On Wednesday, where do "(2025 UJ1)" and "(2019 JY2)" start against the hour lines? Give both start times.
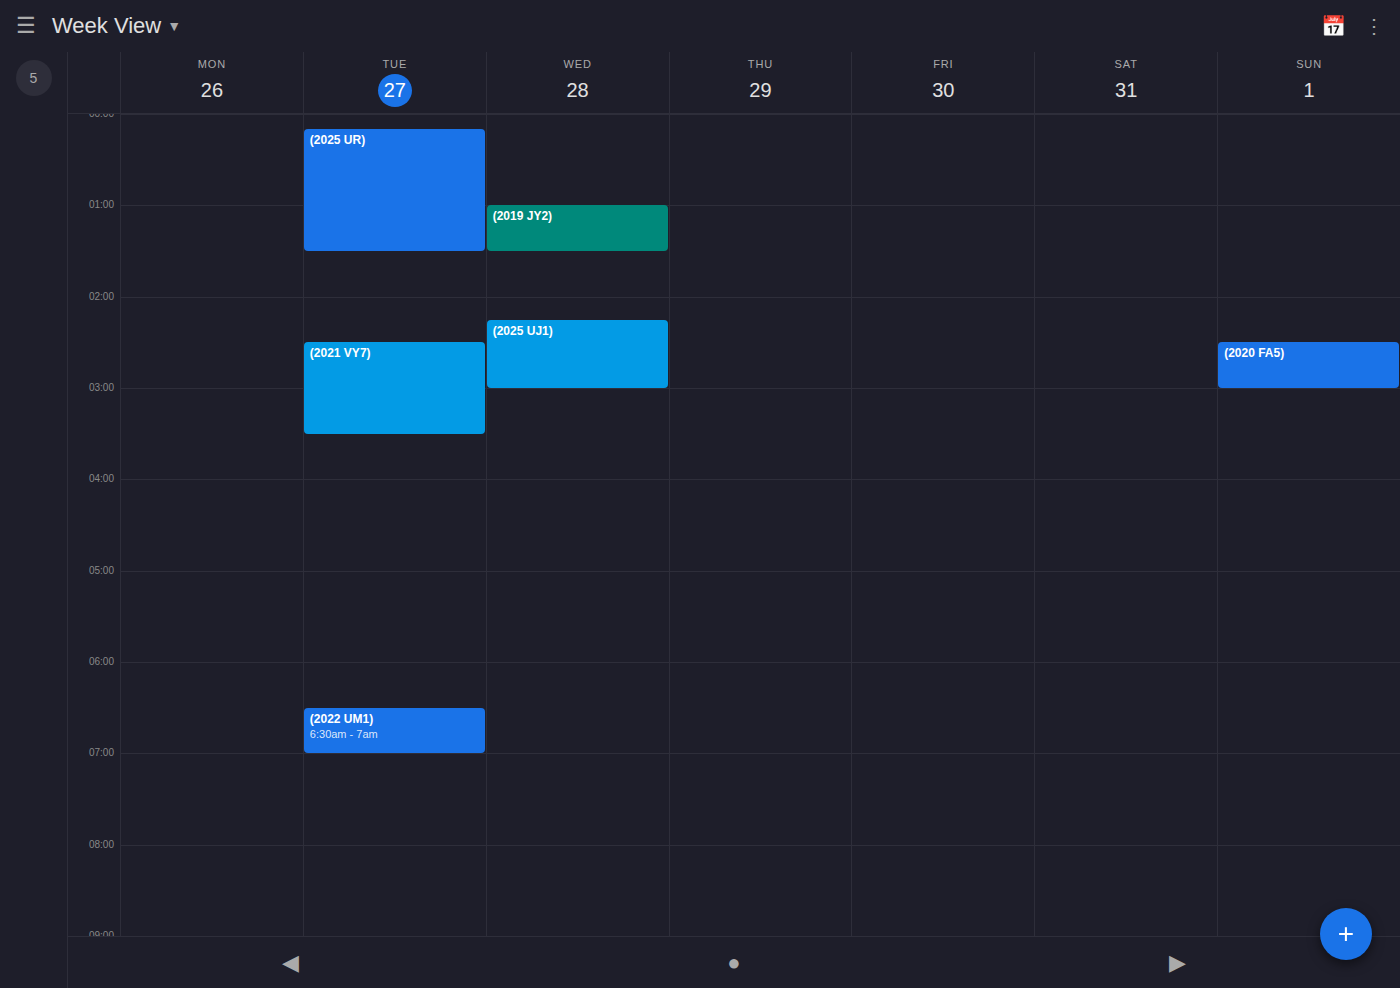
"(2025 UJ1)": 2:15 AM, neither: a quarter of the way from the 2 AM line to the 3 AM line. "(2019 JY2)": 1:00 AM, exactly on the 1 AM line.